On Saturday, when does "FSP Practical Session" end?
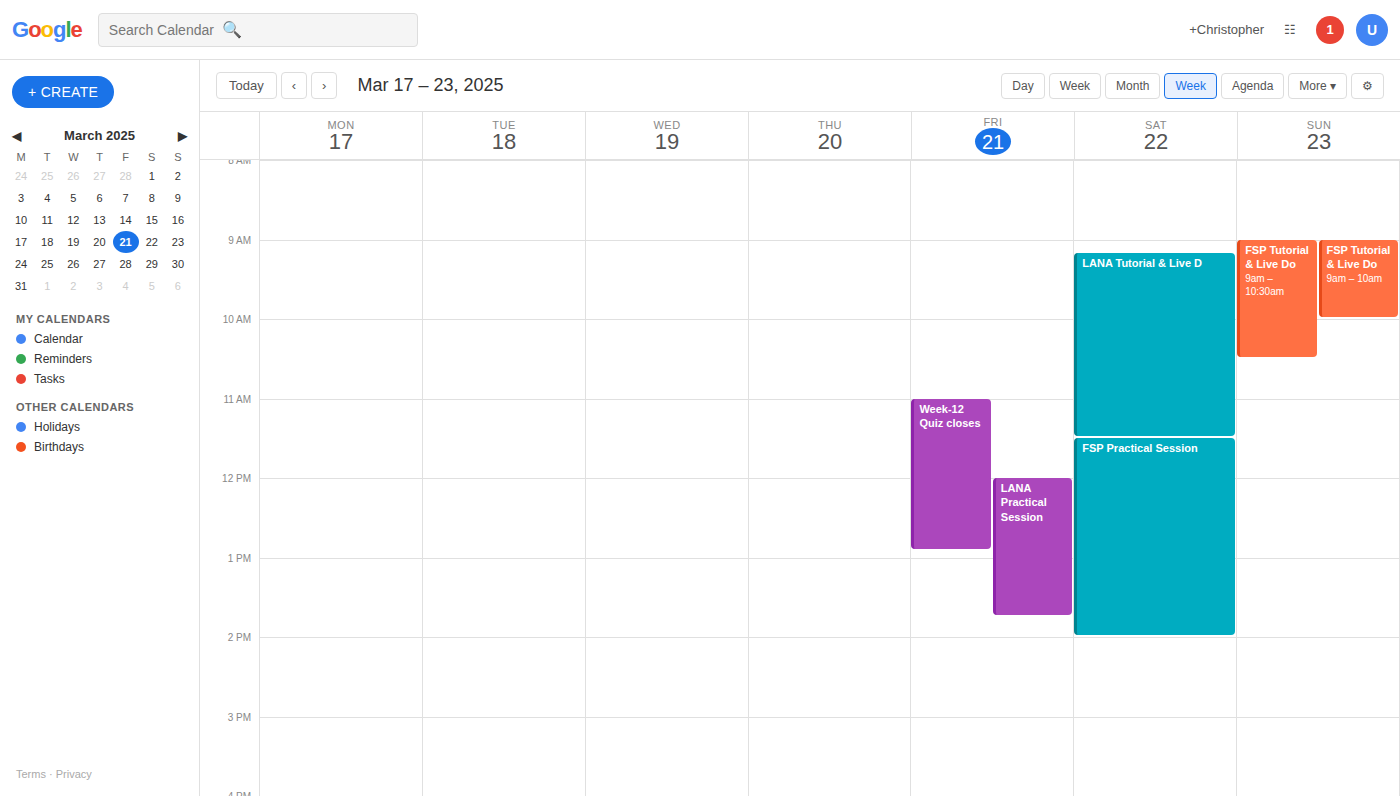
2:00 PM